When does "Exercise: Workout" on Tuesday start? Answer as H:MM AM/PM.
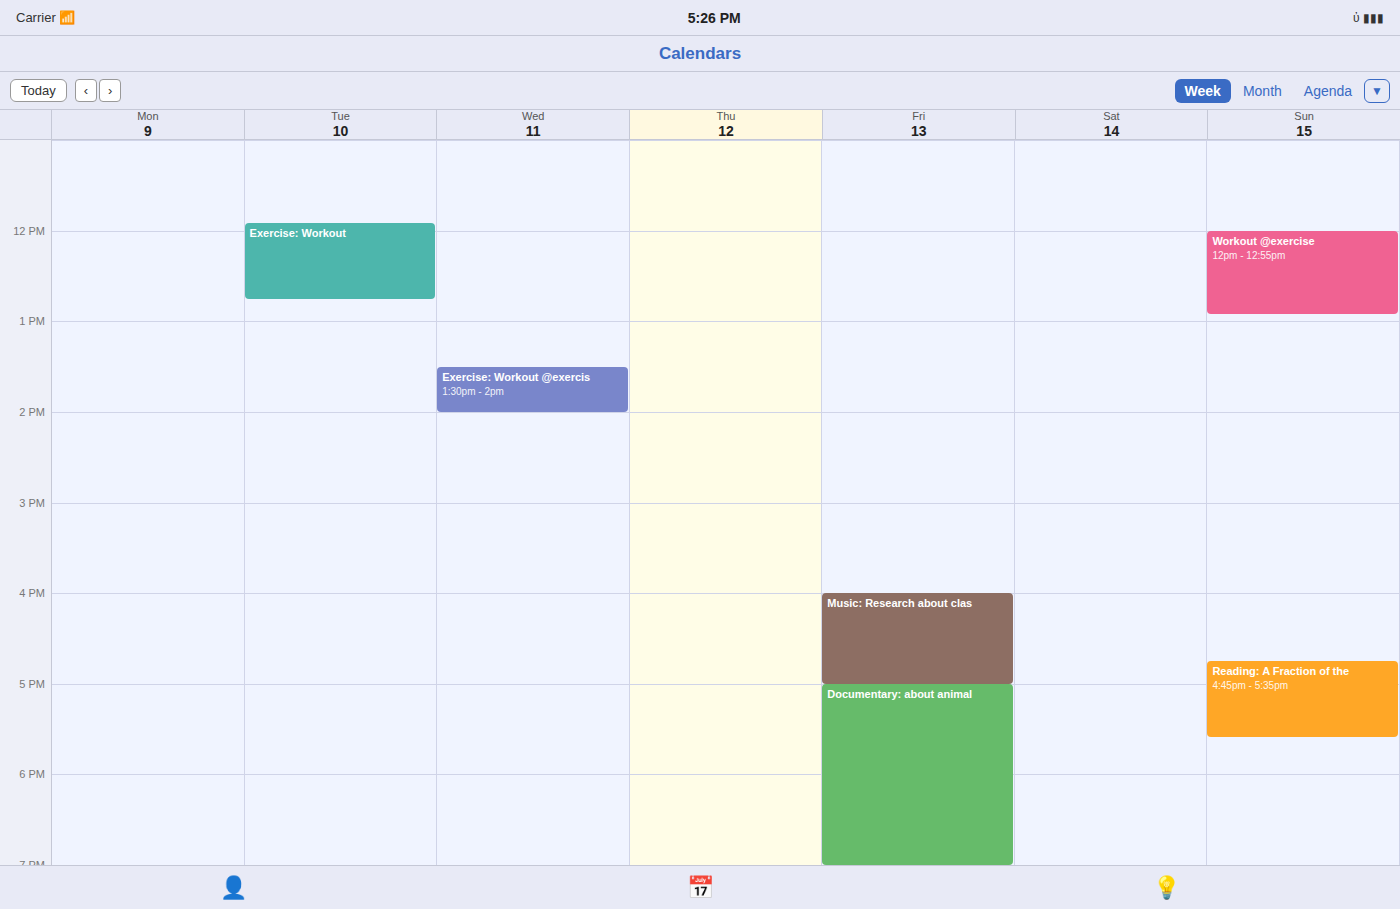
11:55 AM